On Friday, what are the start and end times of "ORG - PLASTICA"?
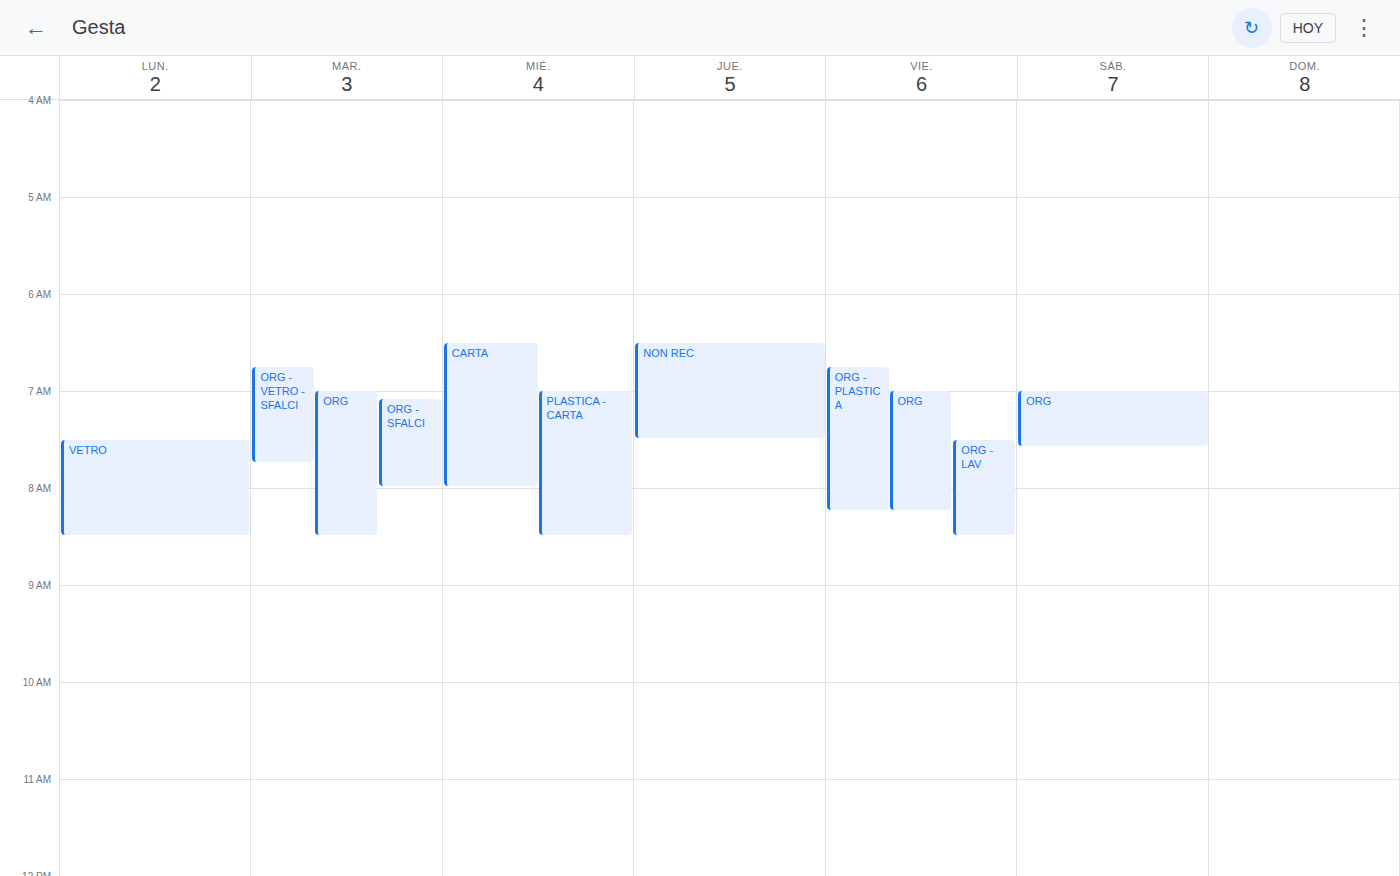
6:45 AM to 8:15 AM